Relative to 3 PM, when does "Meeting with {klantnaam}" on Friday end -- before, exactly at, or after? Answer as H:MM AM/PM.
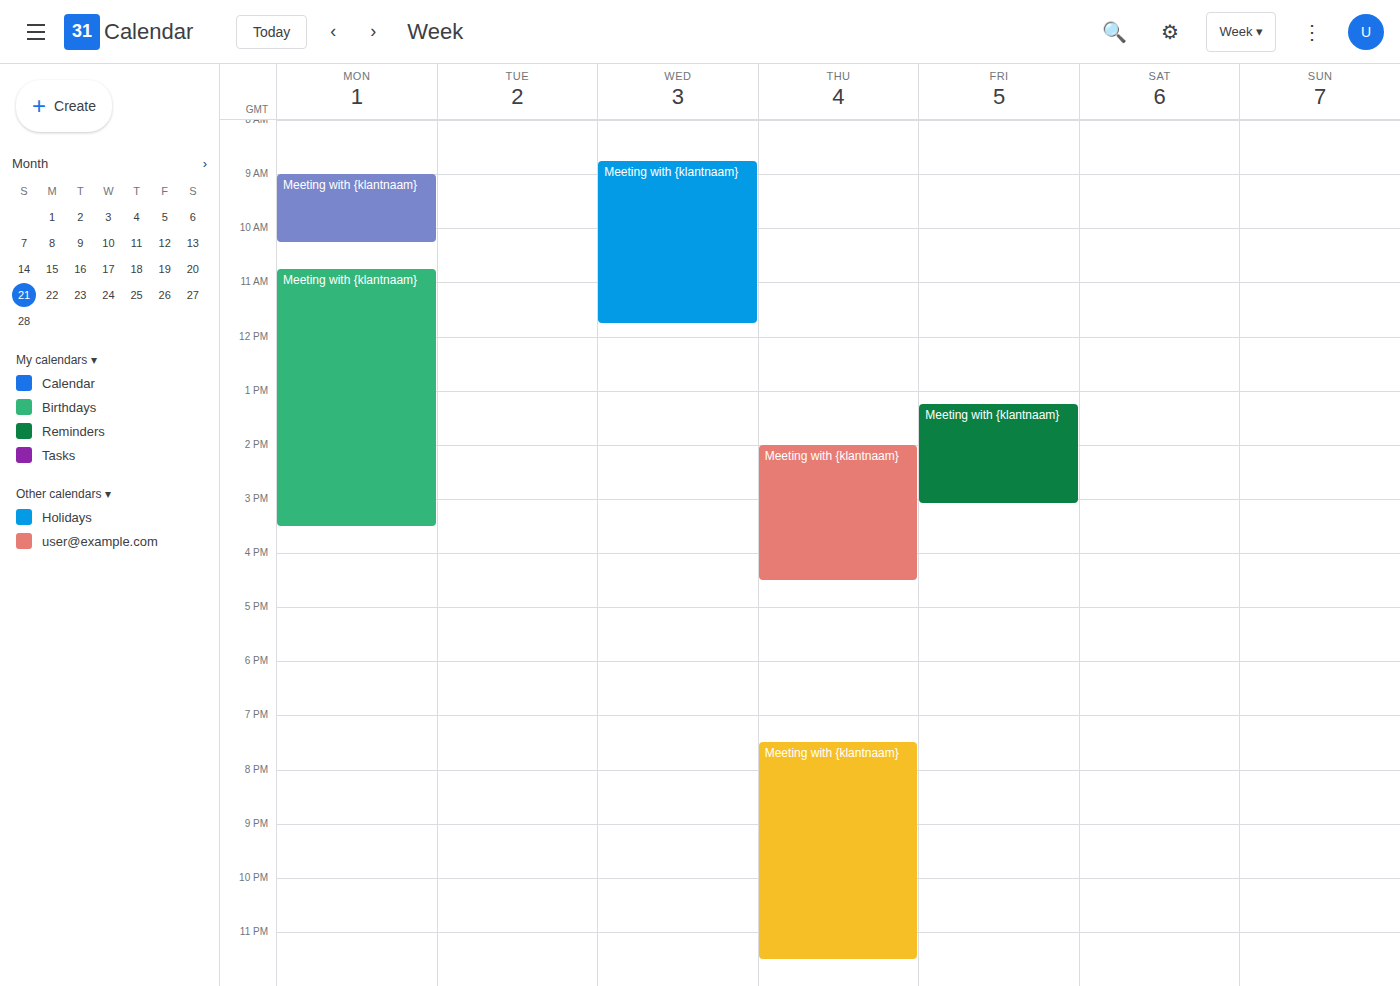
3:05 PM -- after 3 PM, 5 minutes below the 3 PM line.